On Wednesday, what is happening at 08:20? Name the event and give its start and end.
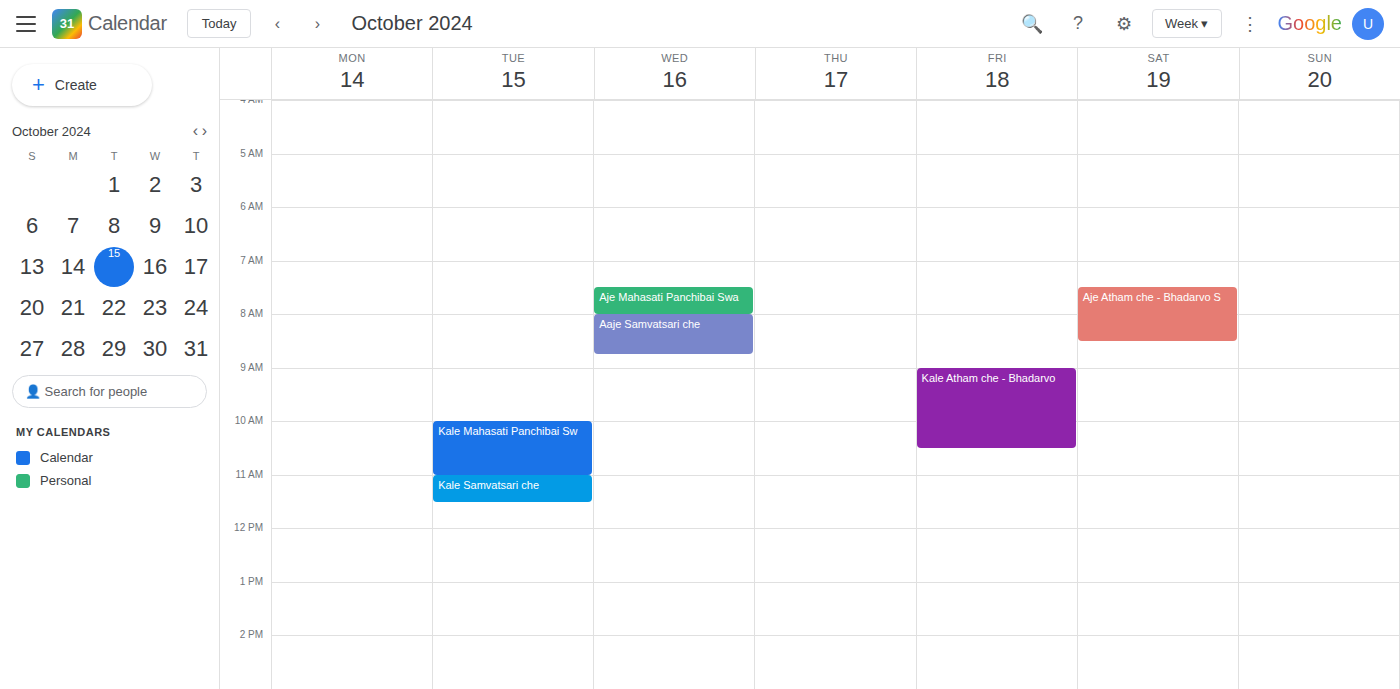
"Aaje Samvatsari che", 08:00 to 08:45